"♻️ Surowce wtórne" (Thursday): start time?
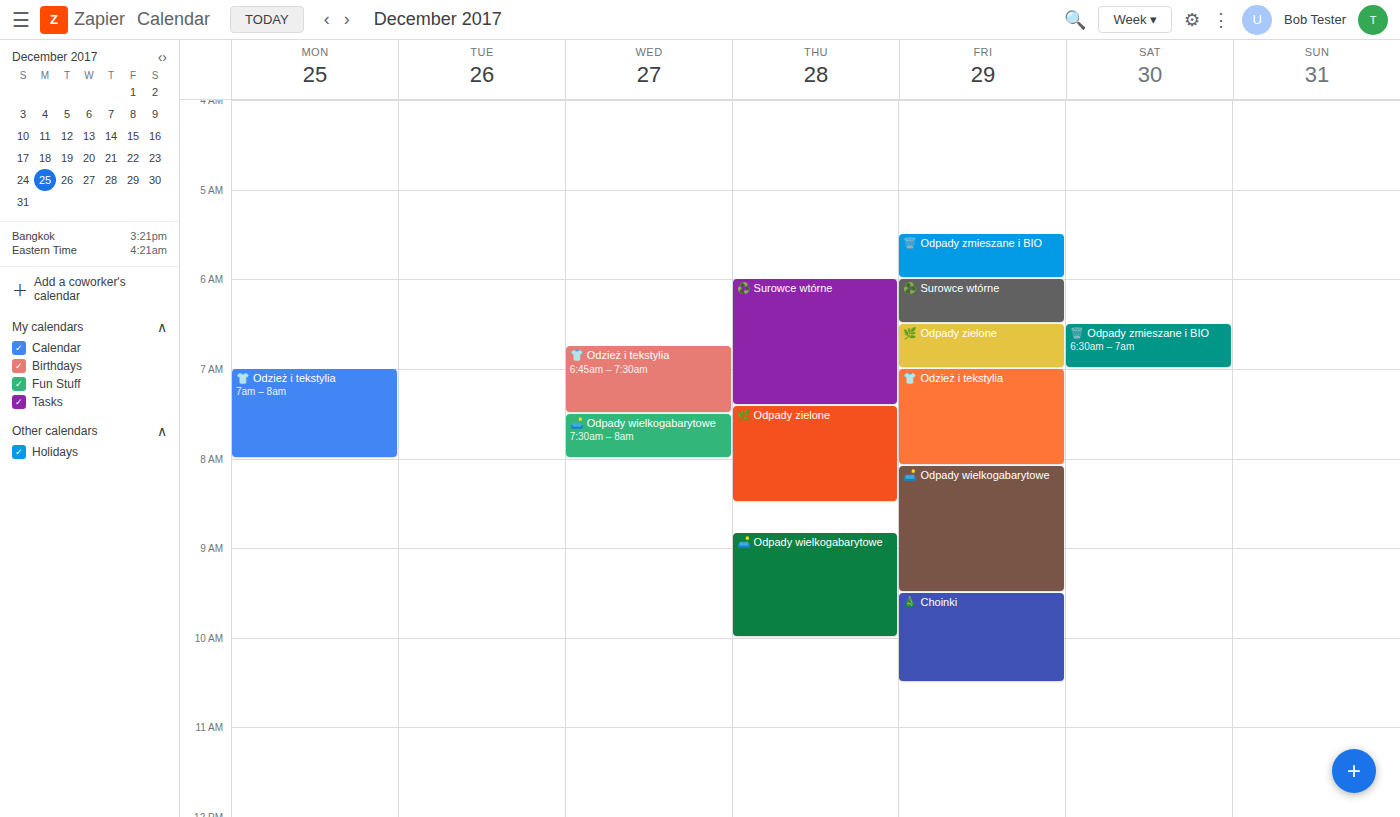
6:00 AM